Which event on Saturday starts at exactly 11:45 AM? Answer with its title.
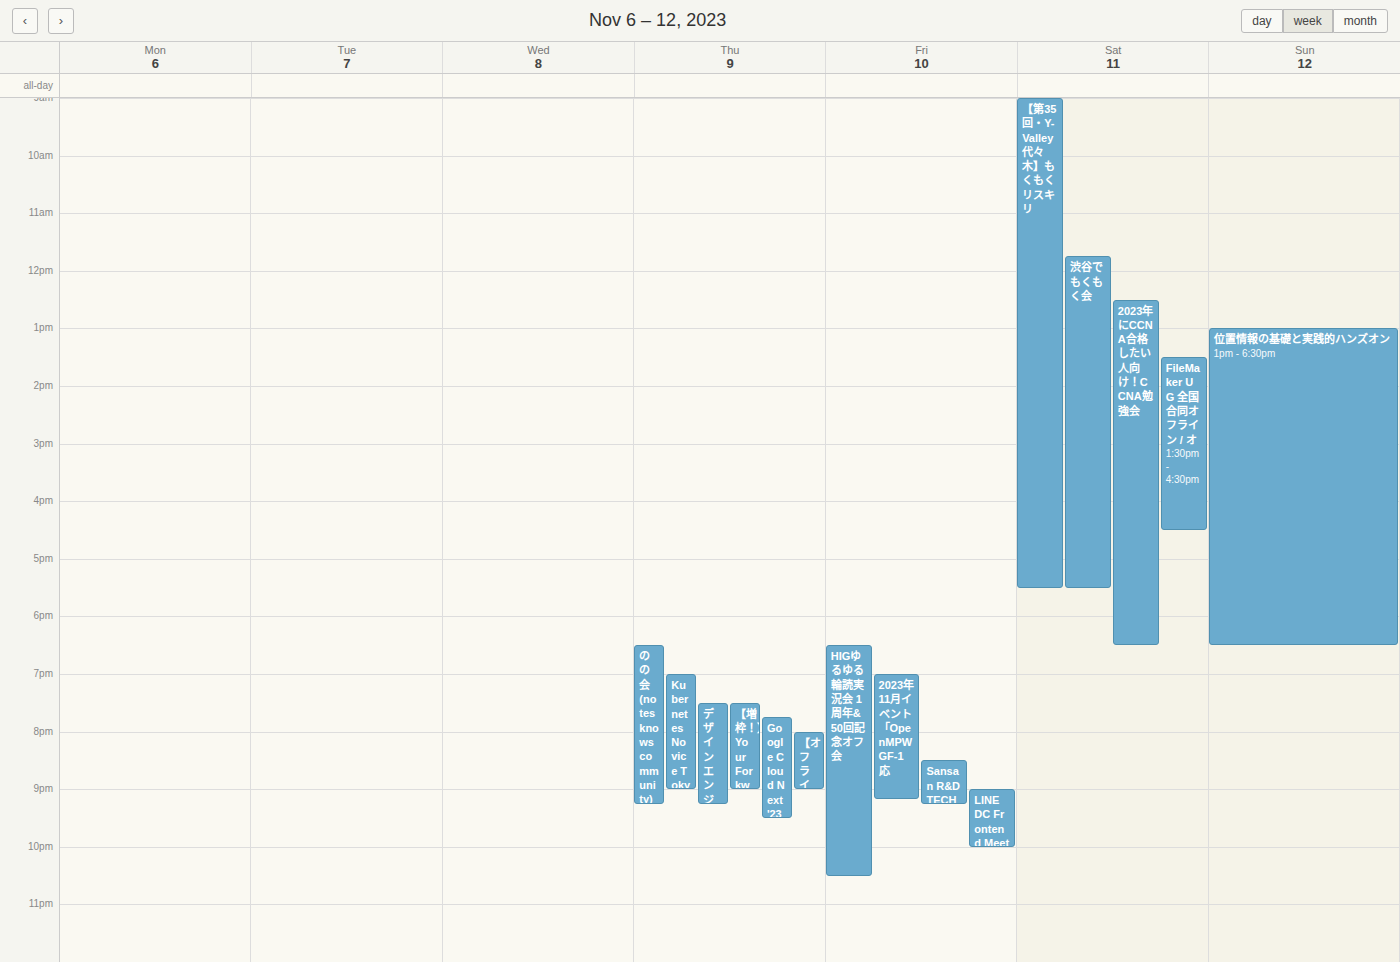
"渋谷でもくもく会"